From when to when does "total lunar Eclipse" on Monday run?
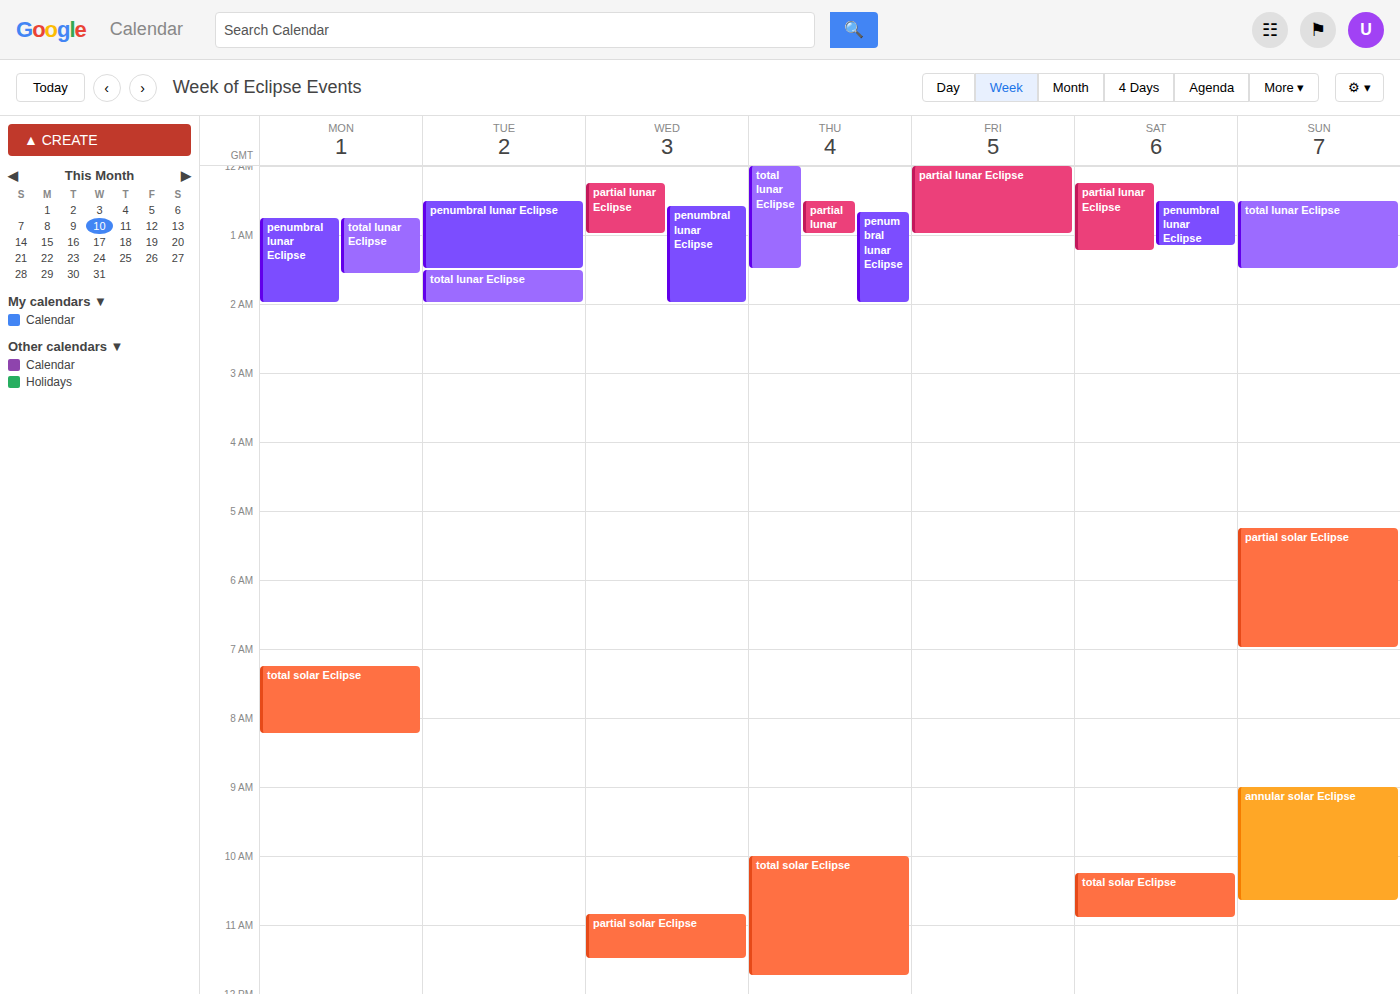
12:45 AM to 1:35 AM